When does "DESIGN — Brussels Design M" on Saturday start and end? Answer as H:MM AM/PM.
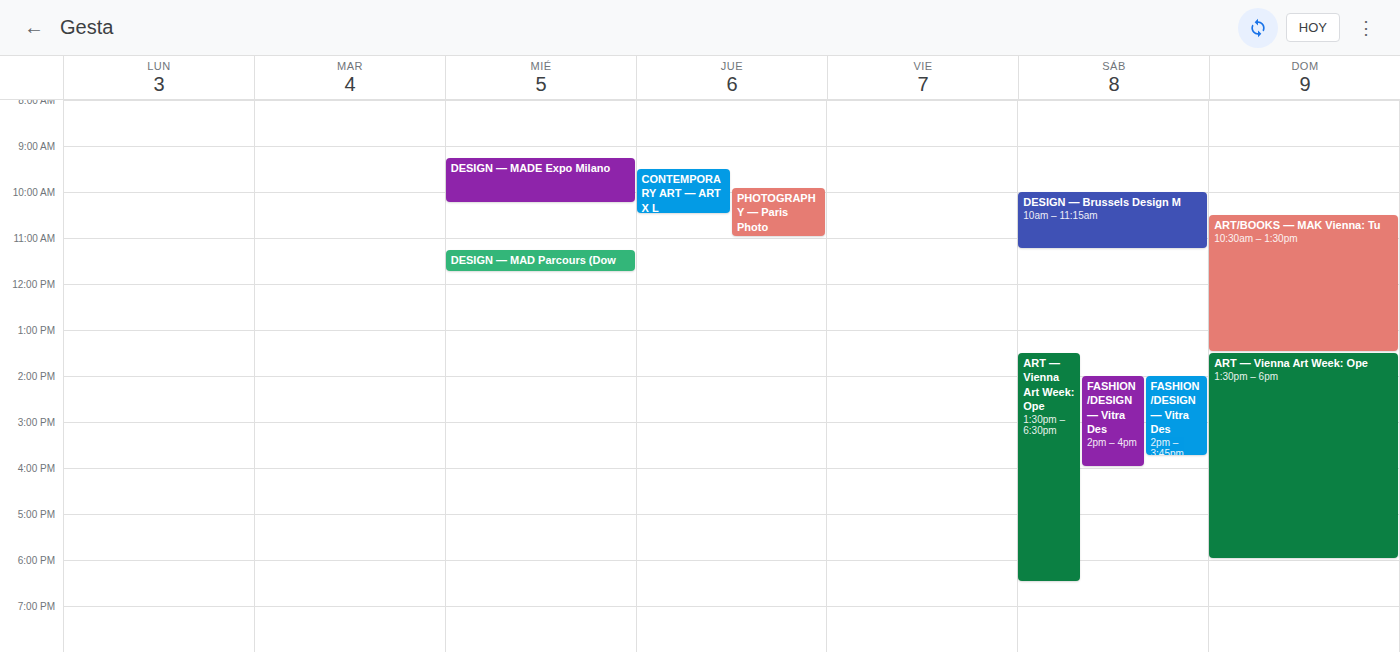
10:00 AM to 11:15 AM